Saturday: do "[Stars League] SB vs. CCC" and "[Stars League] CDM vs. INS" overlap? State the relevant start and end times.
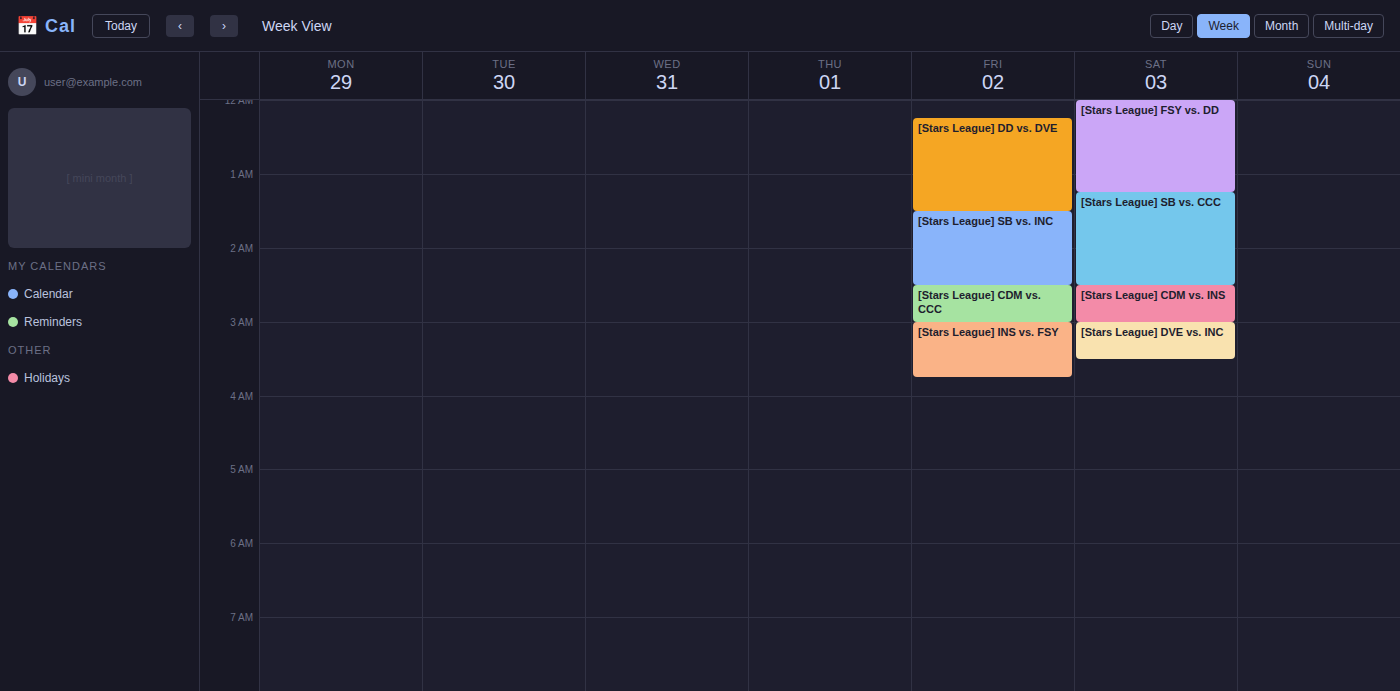
"[Stars League] SB vs. CCC" ends at 2:30 AM, exactly when "[Stars League] CDM vs. INS" starts -- they touch but do not overlap.